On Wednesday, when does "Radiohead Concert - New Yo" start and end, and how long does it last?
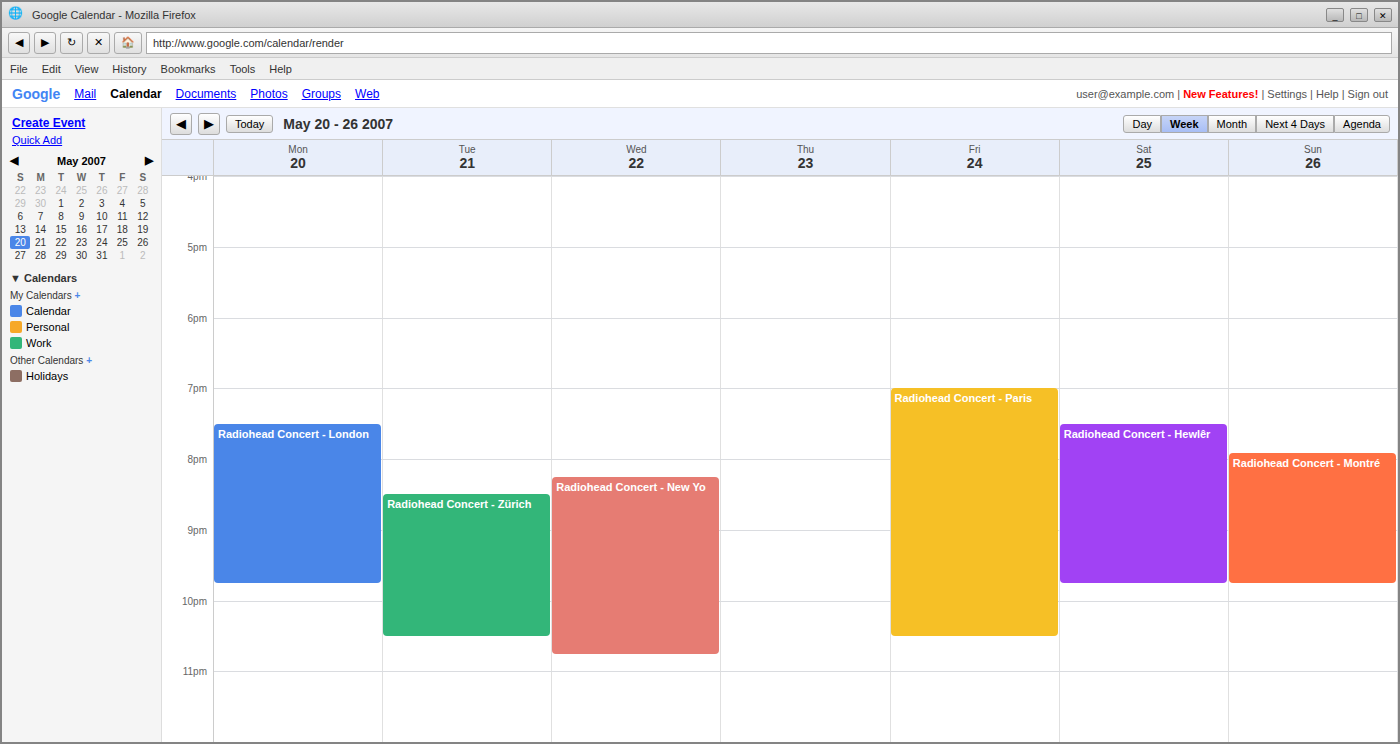
8:15 PM to 10:45 PM, 2 hours 30 minutes